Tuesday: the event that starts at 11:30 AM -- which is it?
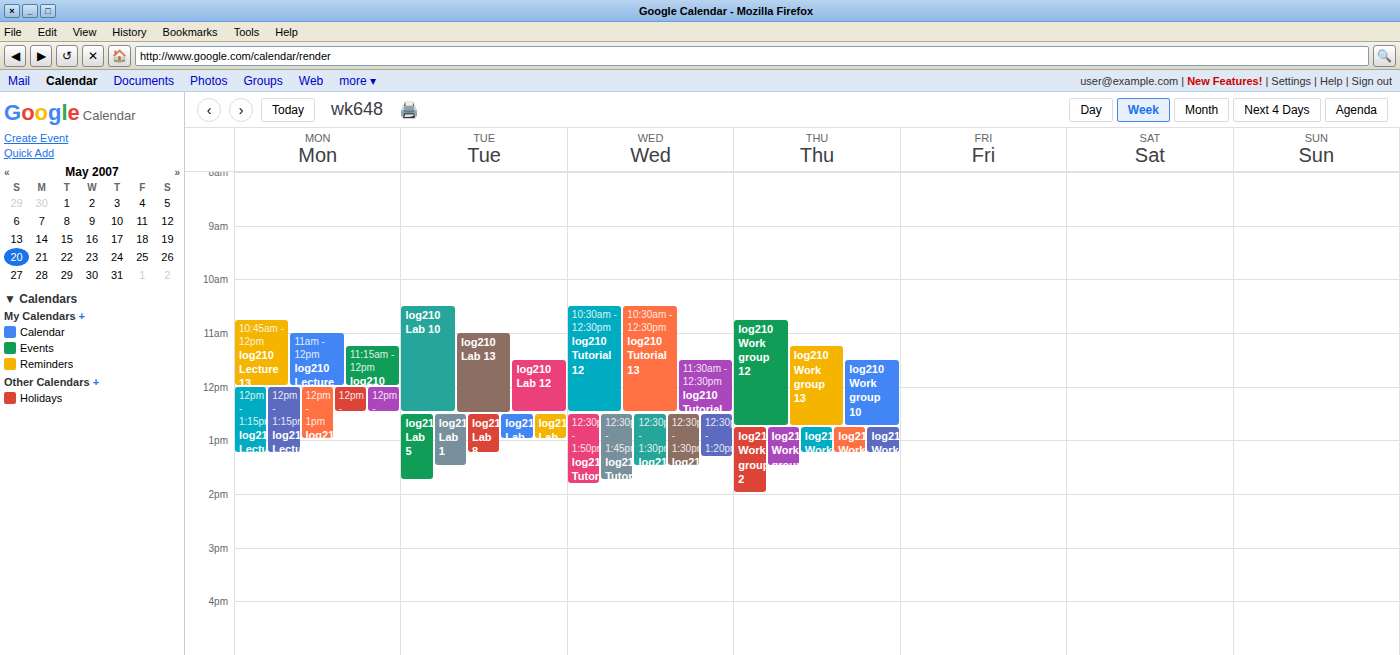
"log210 Lab 12"